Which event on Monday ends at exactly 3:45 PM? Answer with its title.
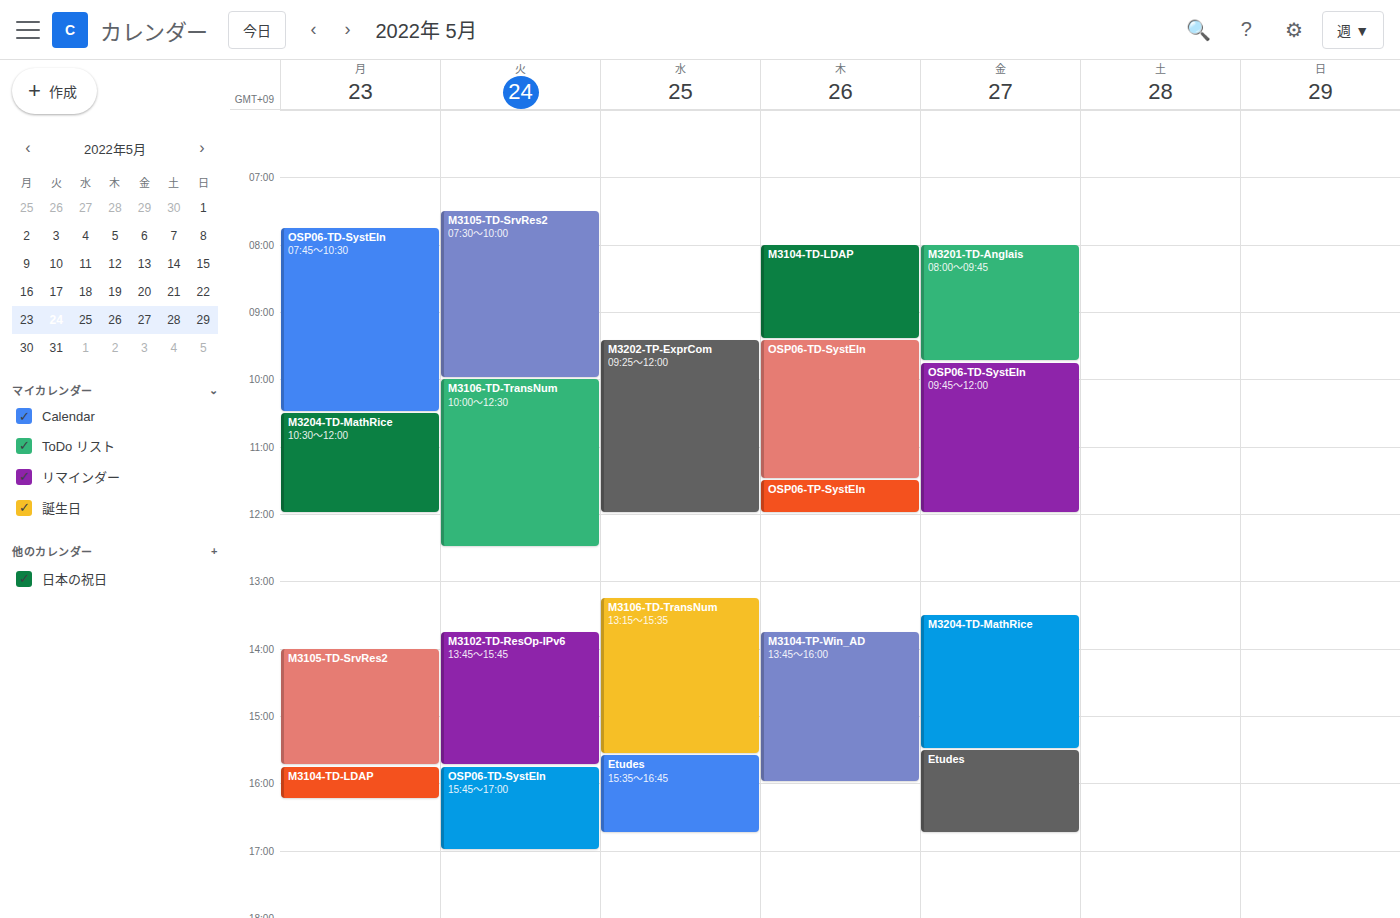
"M3105-TD-SrvRes2"